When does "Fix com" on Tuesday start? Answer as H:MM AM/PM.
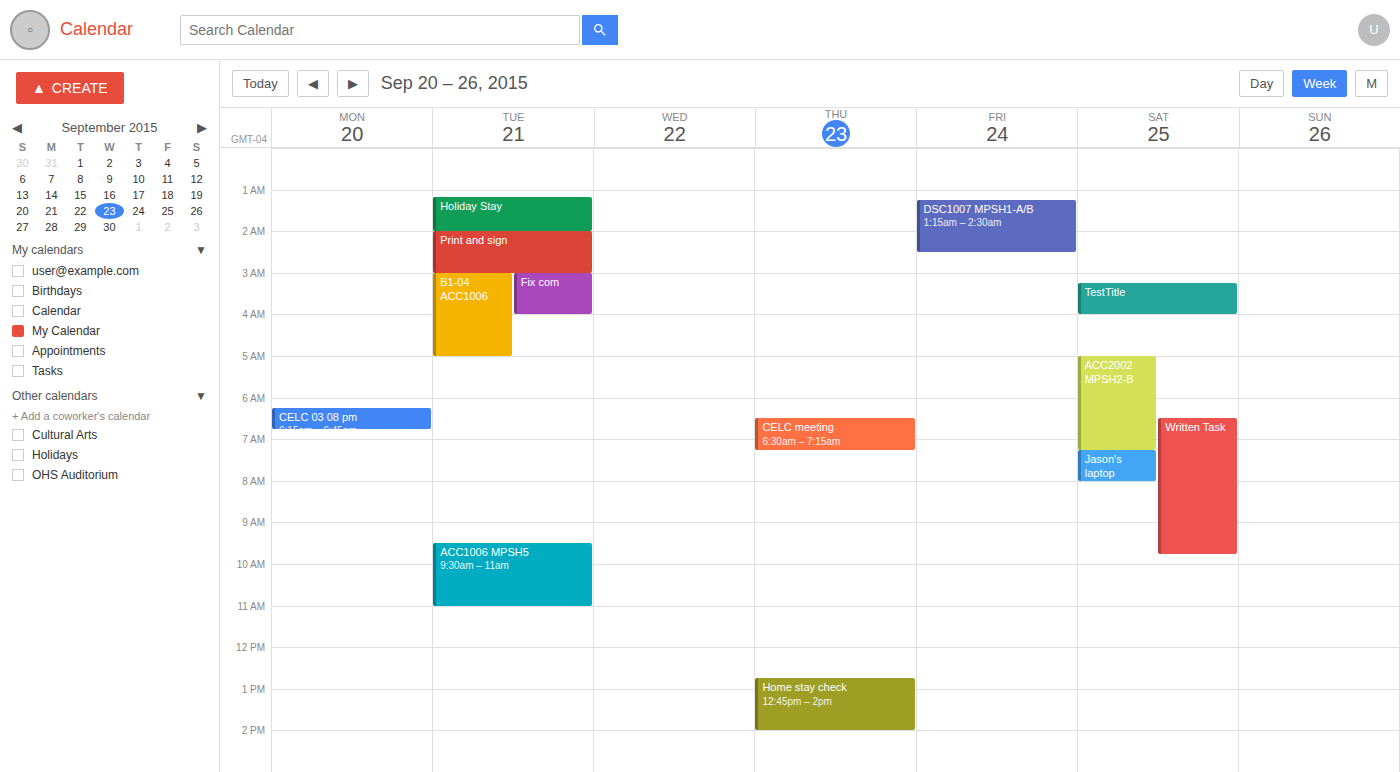
3:00 AM